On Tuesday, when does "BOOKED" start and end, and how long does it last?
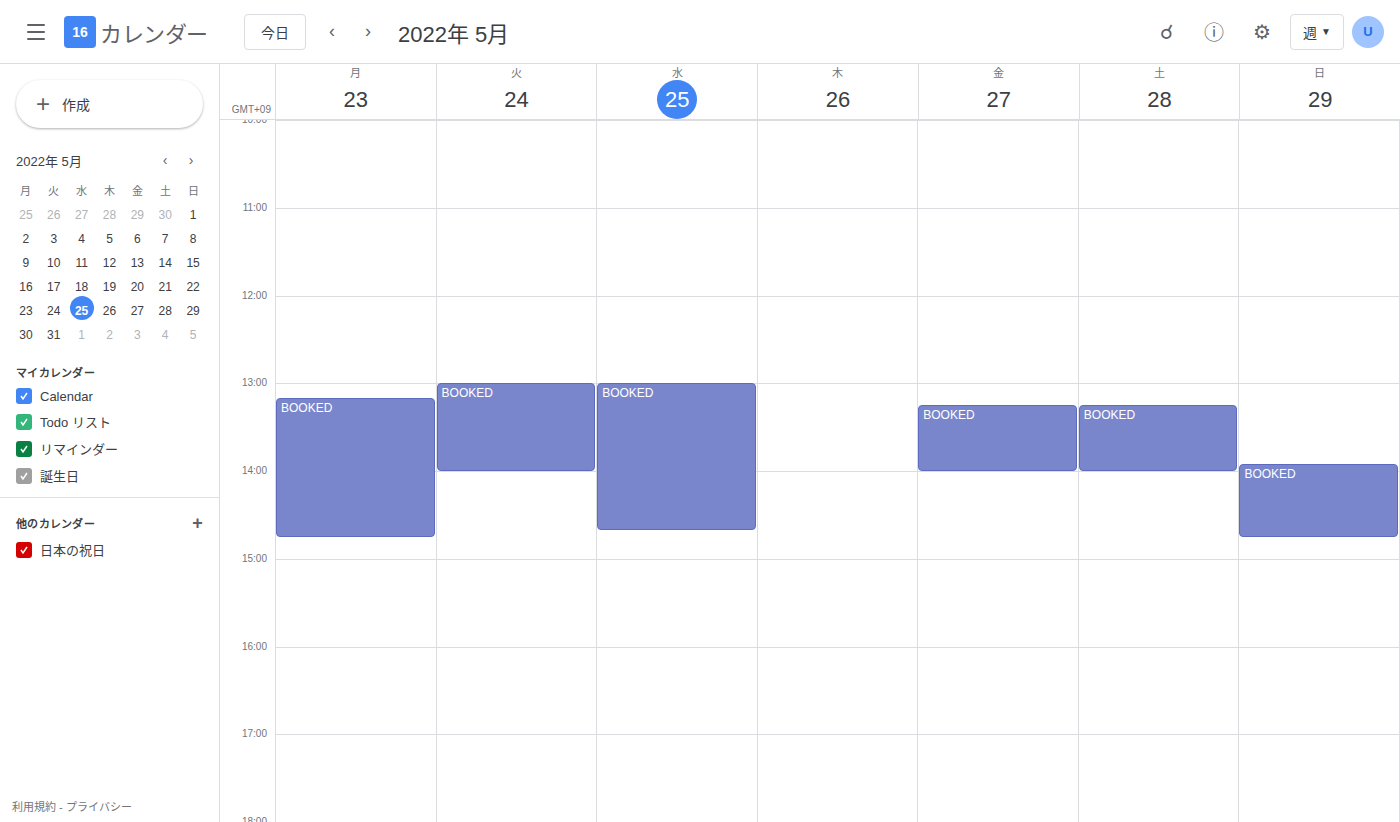
1:00 PM to 2:00 PM, 1 hour